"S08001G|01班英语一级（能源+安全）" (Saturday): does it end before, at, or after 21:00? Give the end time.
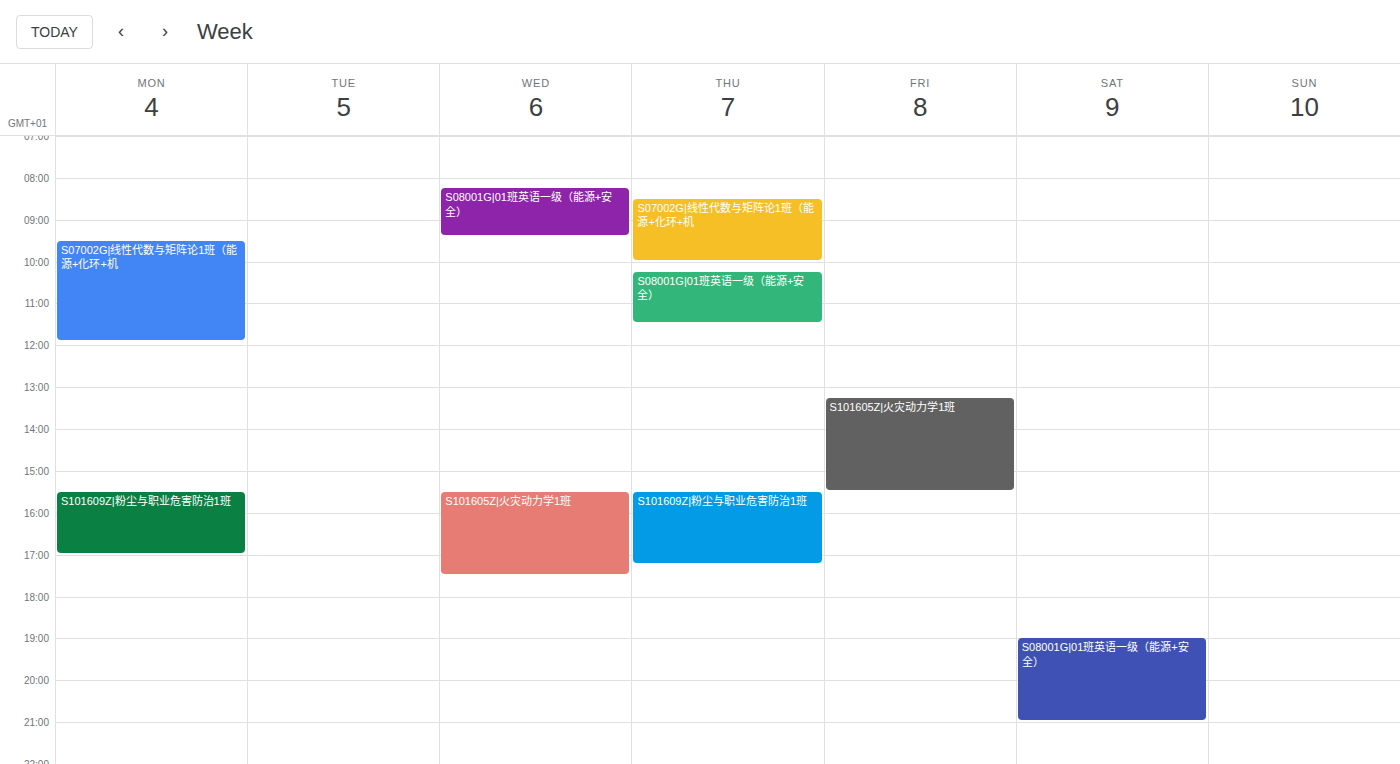
21:00 -- exactly at 21:00, on the 21:00 line.